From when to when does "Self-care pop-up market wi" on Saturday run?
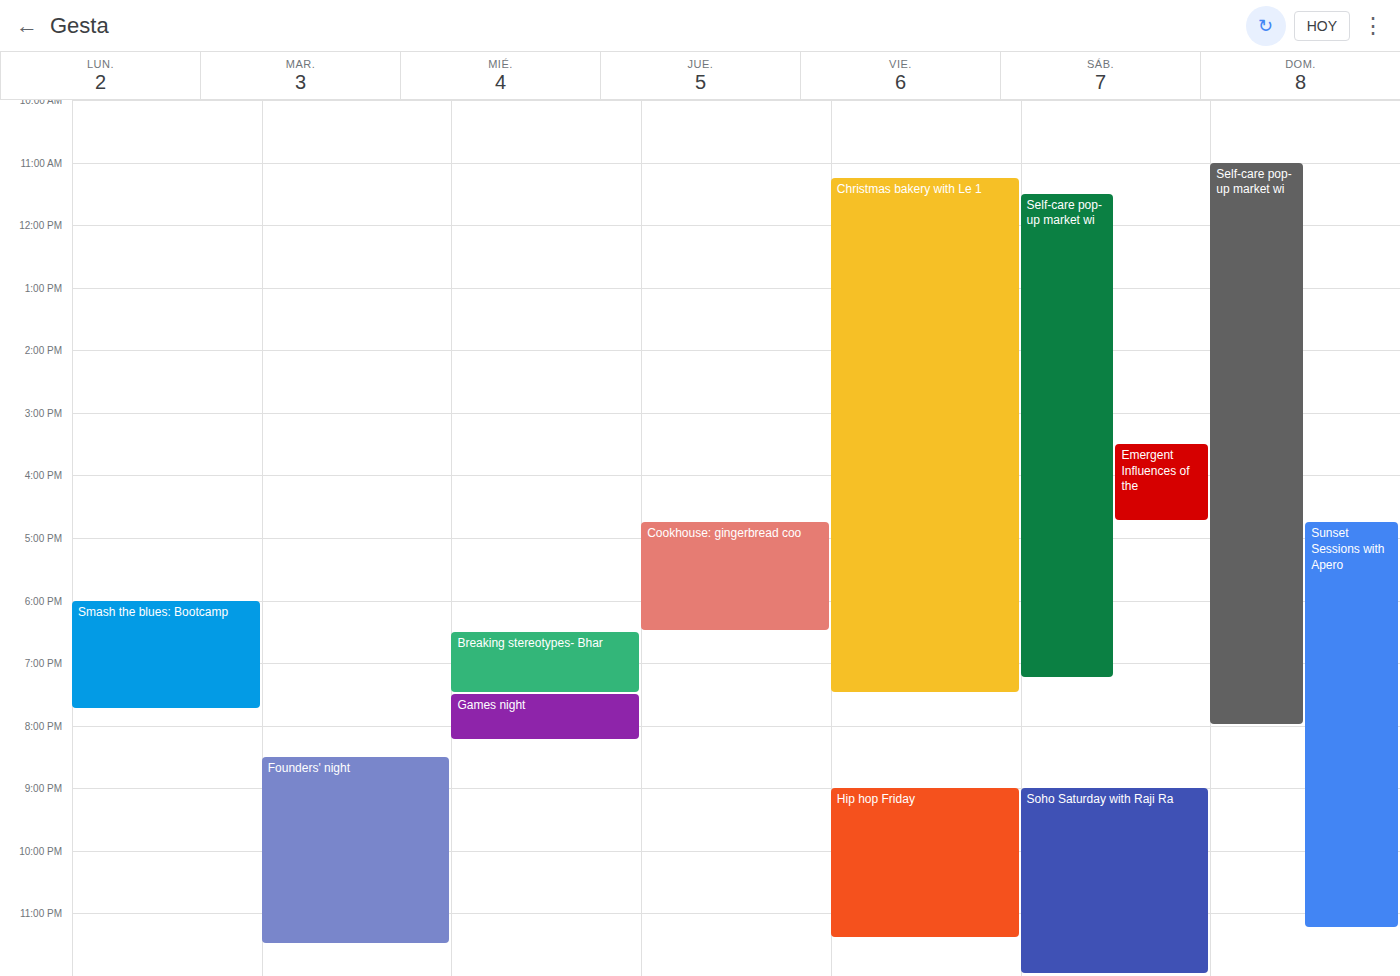
11:30 AM to 7:15 PM